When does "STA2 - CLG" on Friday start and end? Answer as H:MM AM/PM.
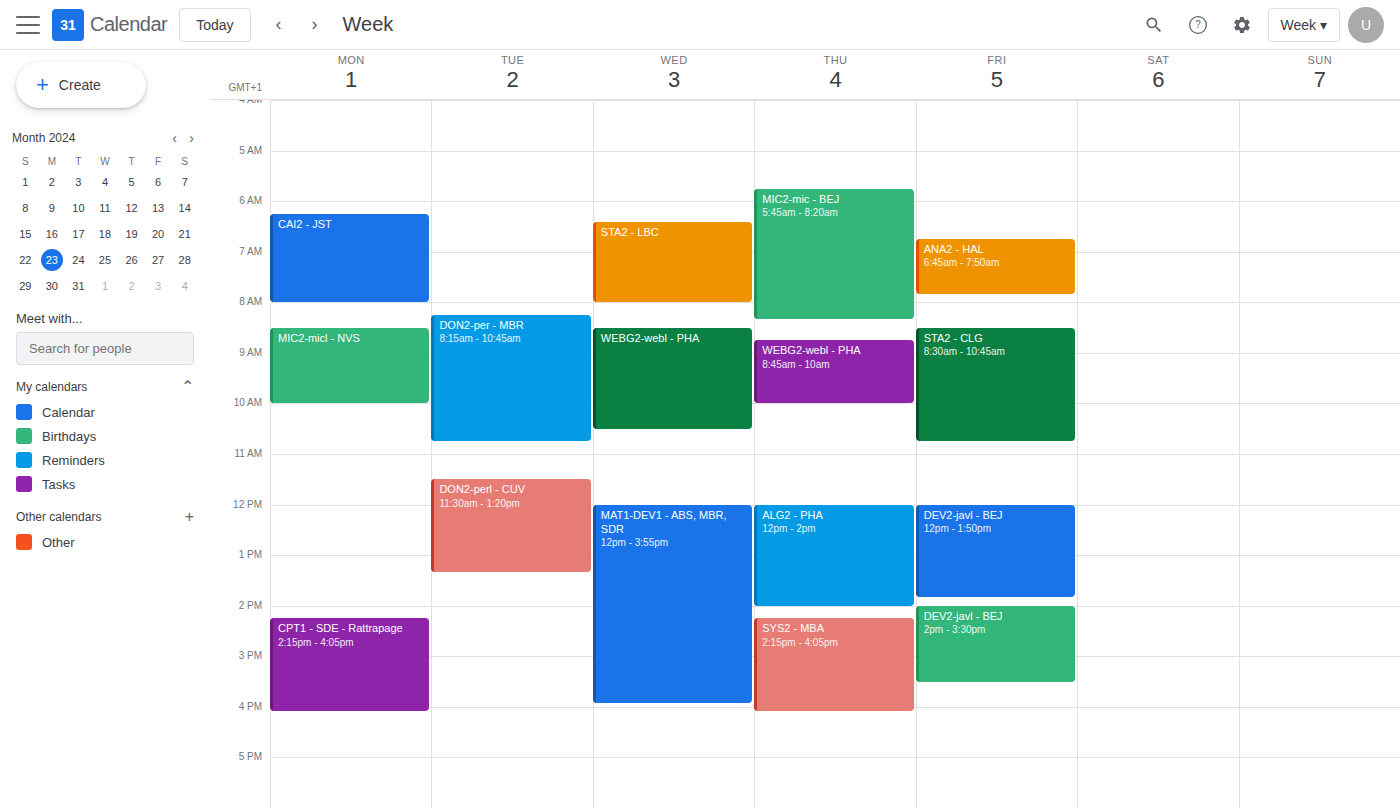
8:30 AM to 10:45 AM